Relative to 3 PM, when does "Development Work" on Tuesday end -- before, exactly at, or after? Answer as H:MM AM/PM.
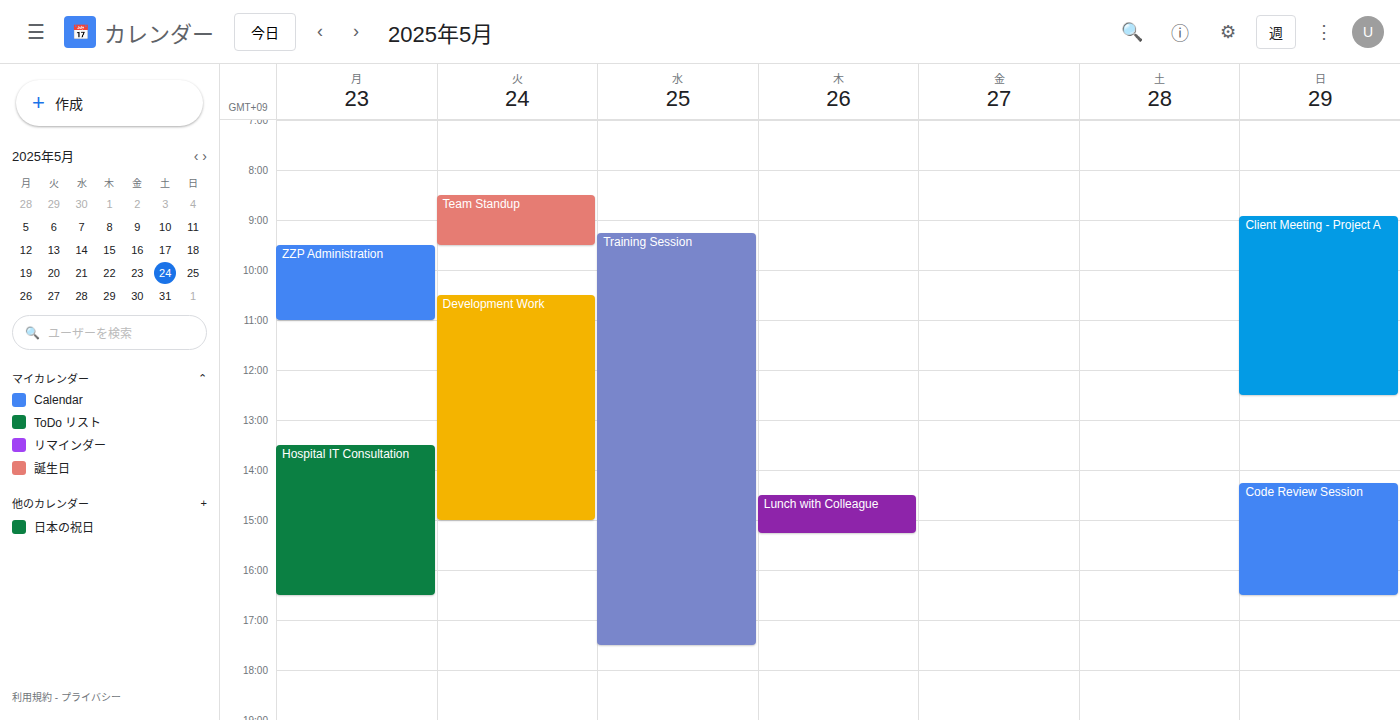
3:00 PM -- exactly at 3 PM, on the 3 PM line.